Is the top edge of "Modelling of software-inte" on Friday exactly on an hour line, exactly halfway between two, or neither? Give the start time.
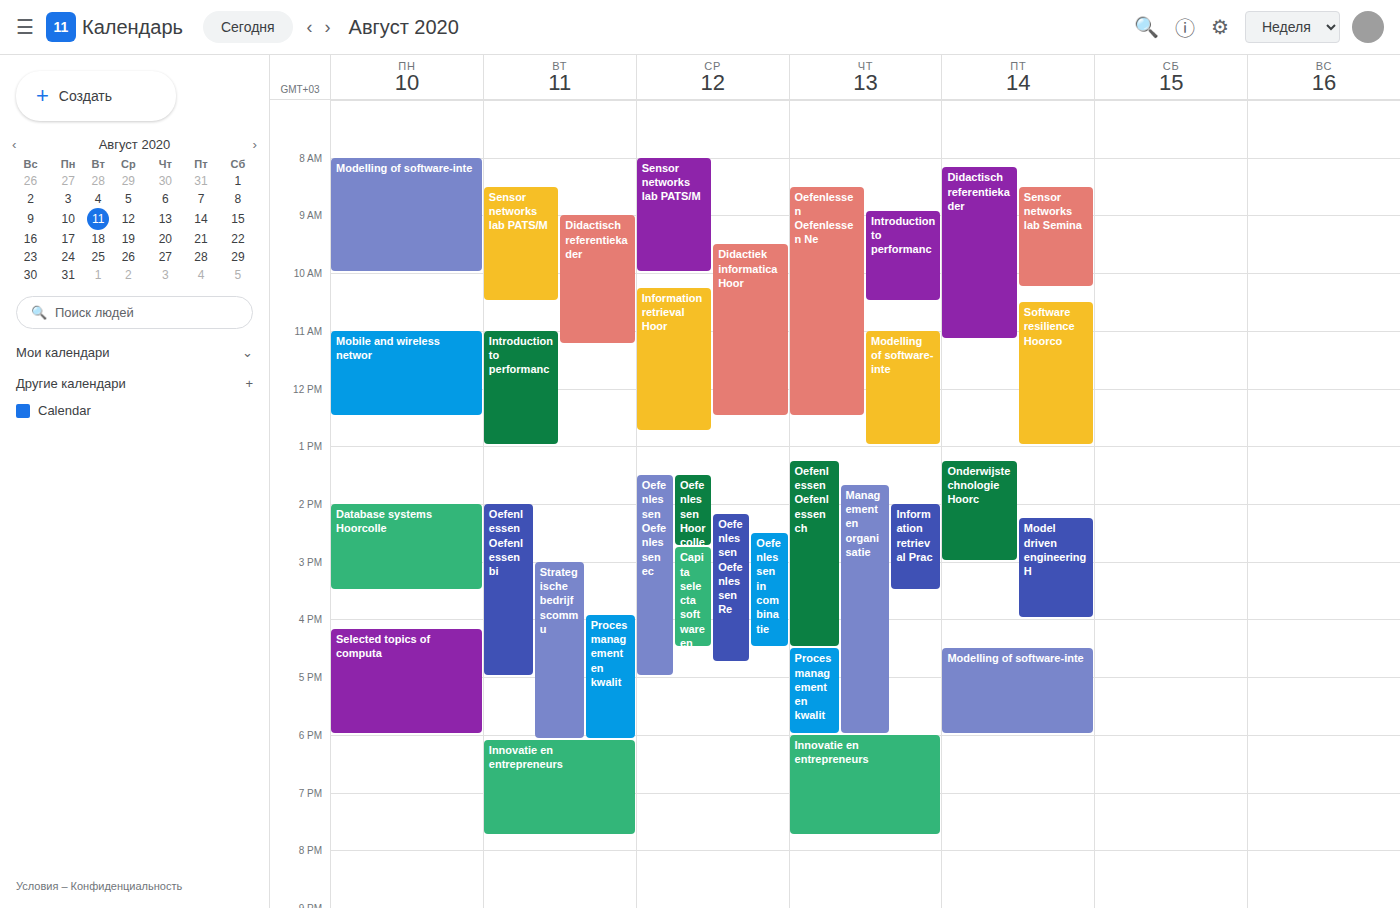
4:30 PM -- halfway between the 4 PM and 5 PM lines.